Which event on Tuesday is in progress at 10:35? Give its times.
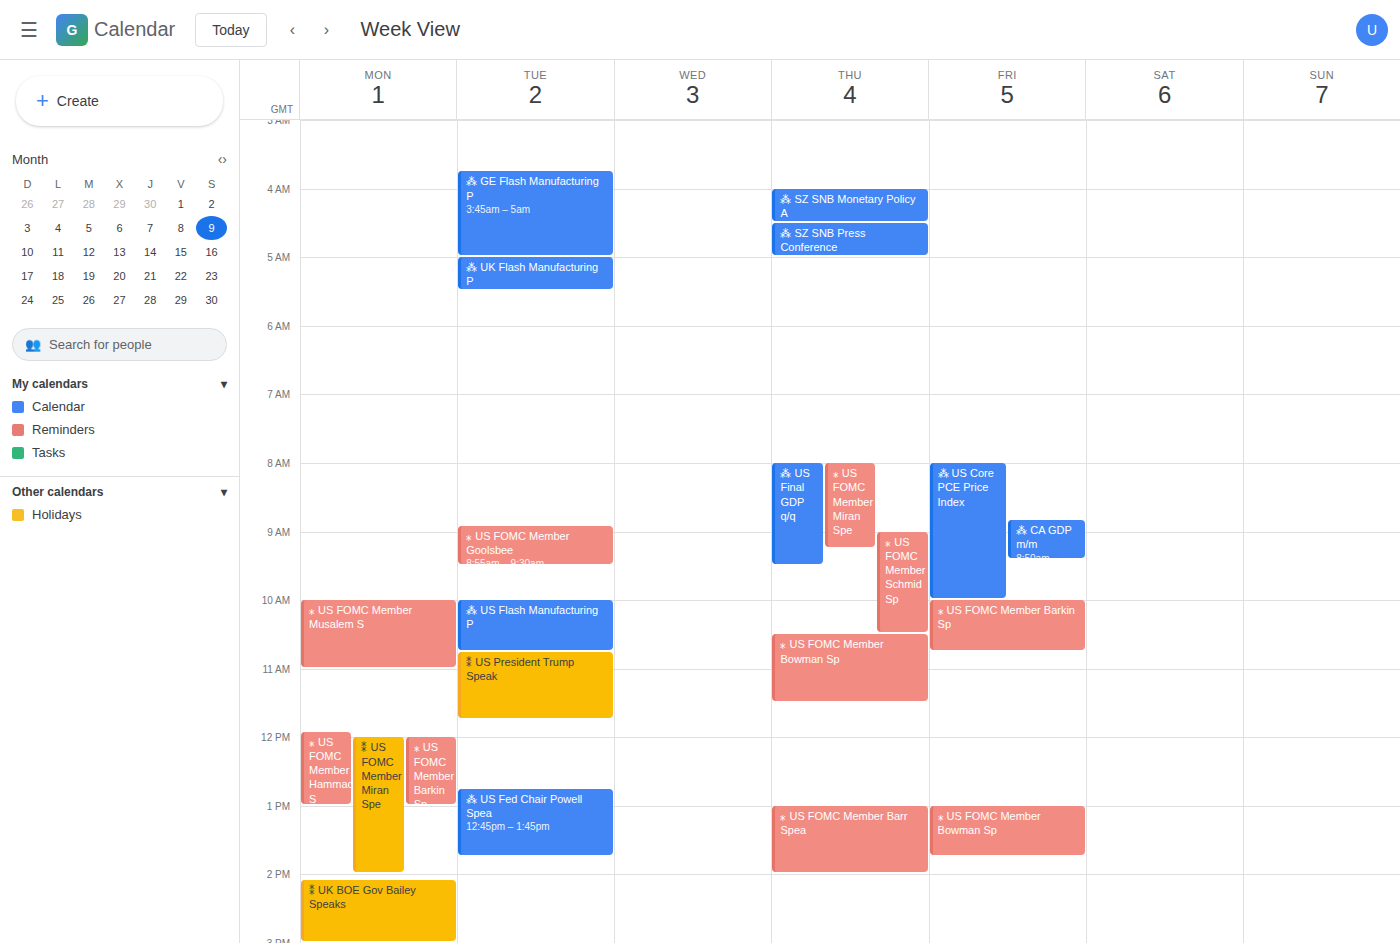
"⁂ US Flash Manufacturing P", 10:00 to 10:45